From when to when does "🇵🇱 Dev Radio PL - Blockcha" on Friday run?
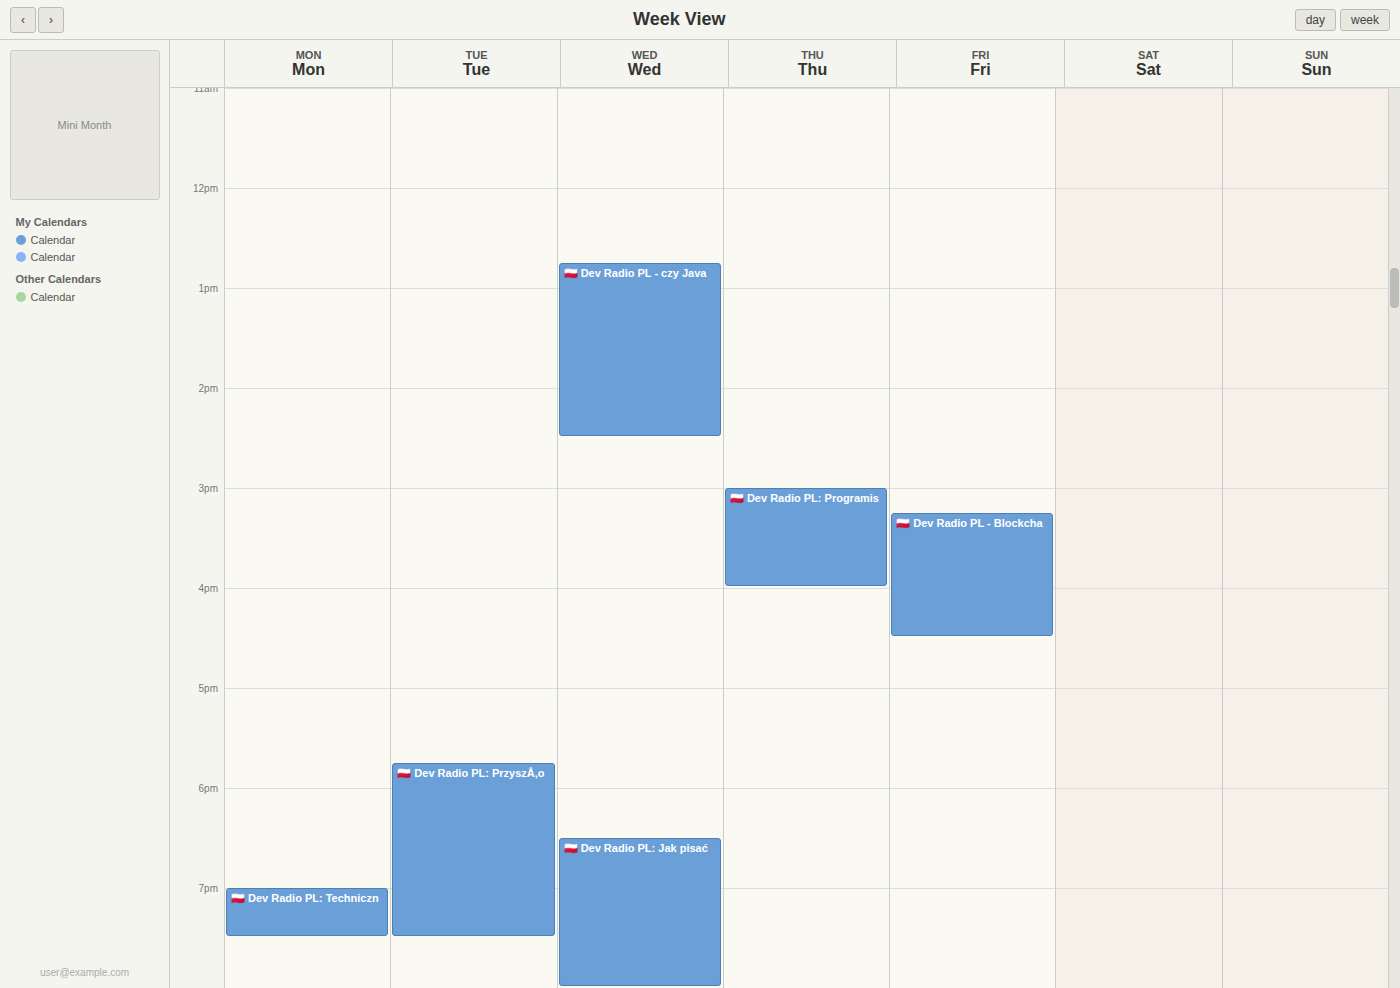
3:15 PM to 4:30 PM